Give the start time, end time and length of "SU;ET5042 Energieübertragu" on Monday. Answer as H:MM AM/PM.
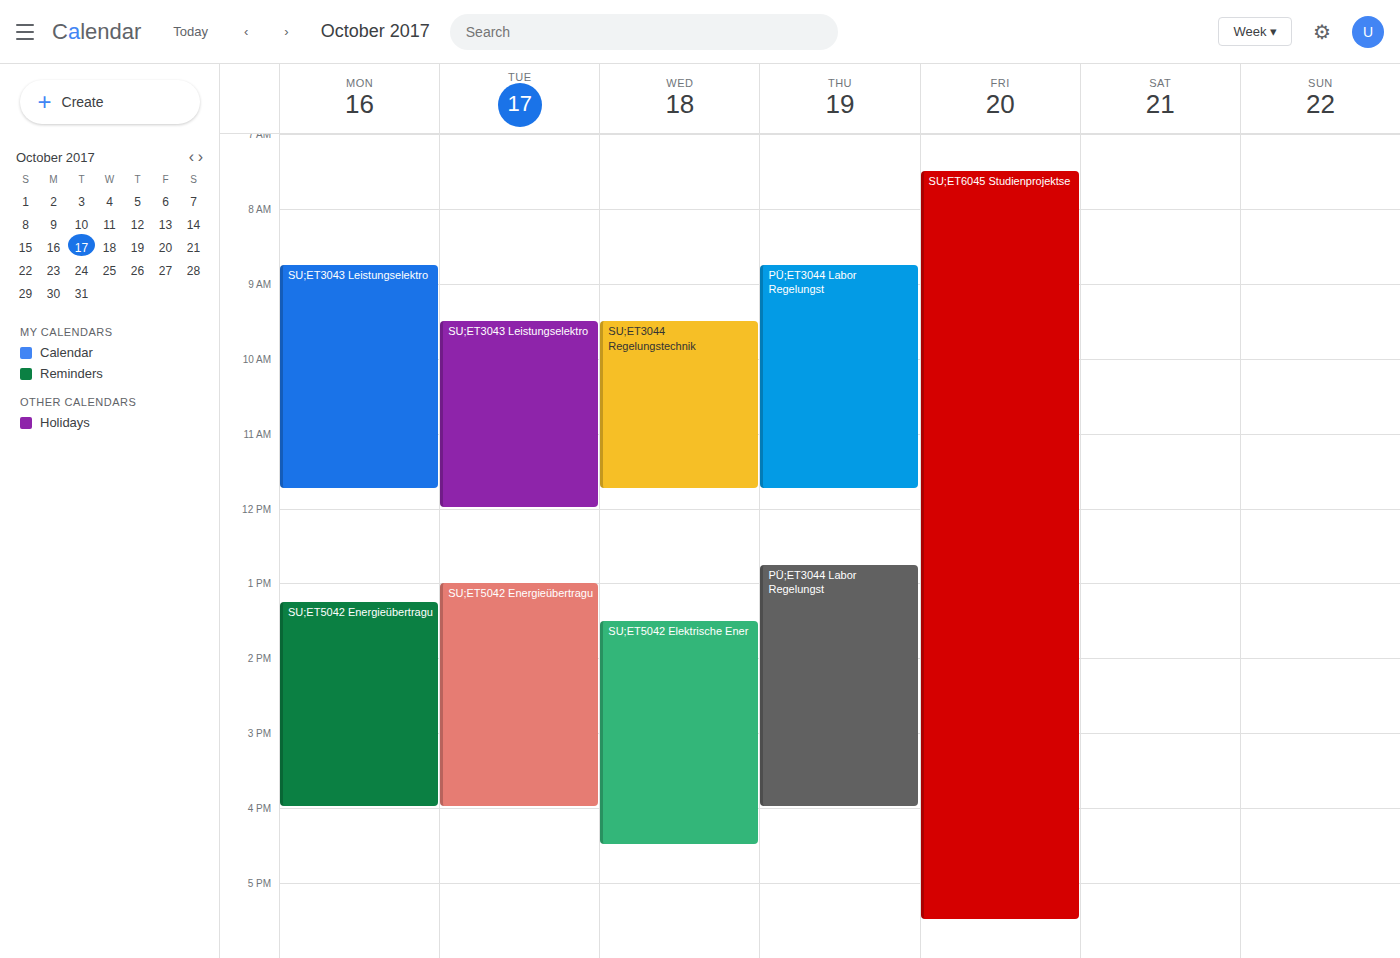
1:15 PM to 4:00 PM, 2 hours 45 minutes